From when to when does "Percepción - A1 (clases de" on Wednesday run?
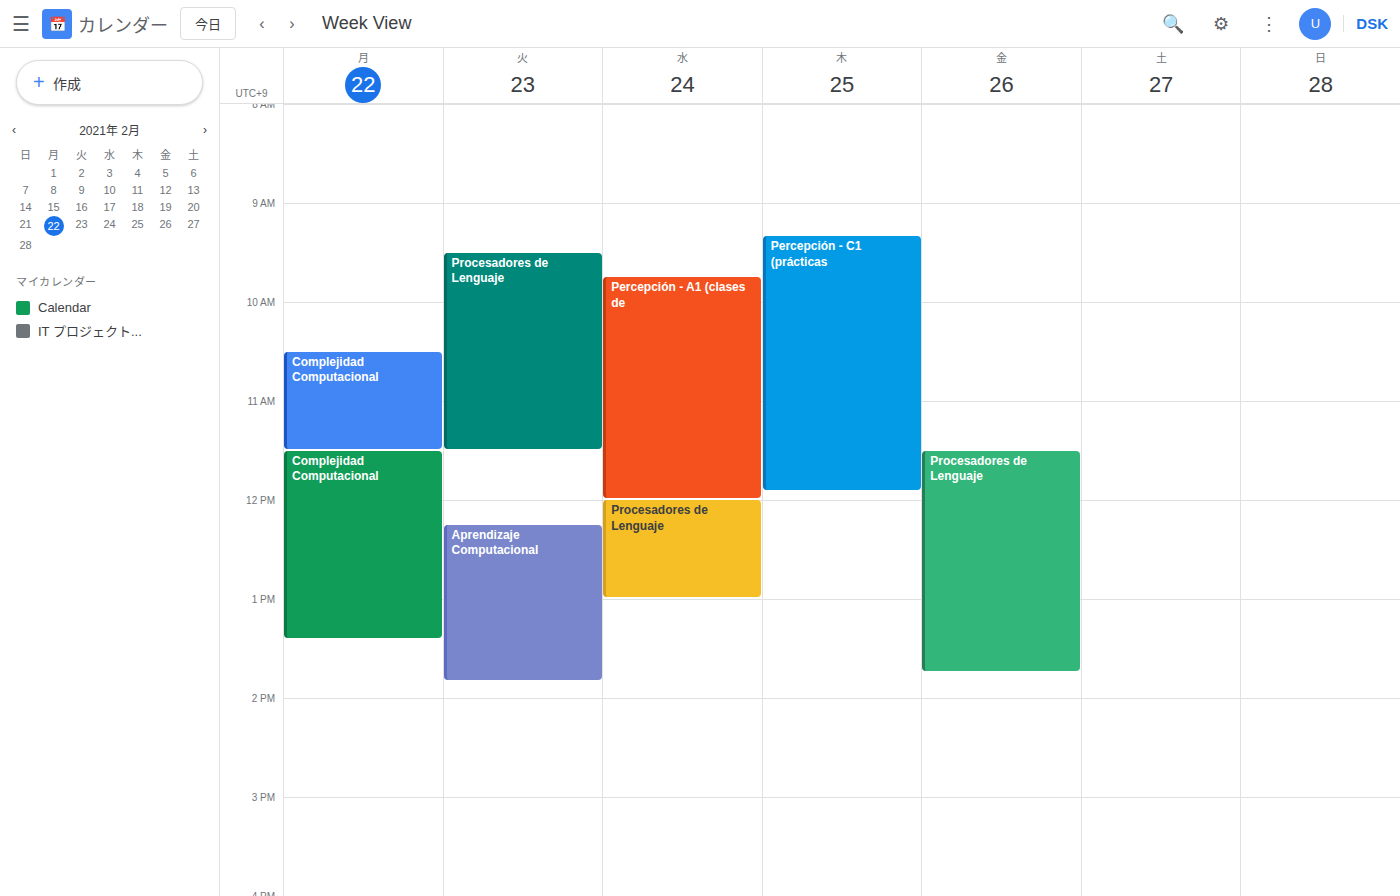
9:45 AM to 12:00 PM